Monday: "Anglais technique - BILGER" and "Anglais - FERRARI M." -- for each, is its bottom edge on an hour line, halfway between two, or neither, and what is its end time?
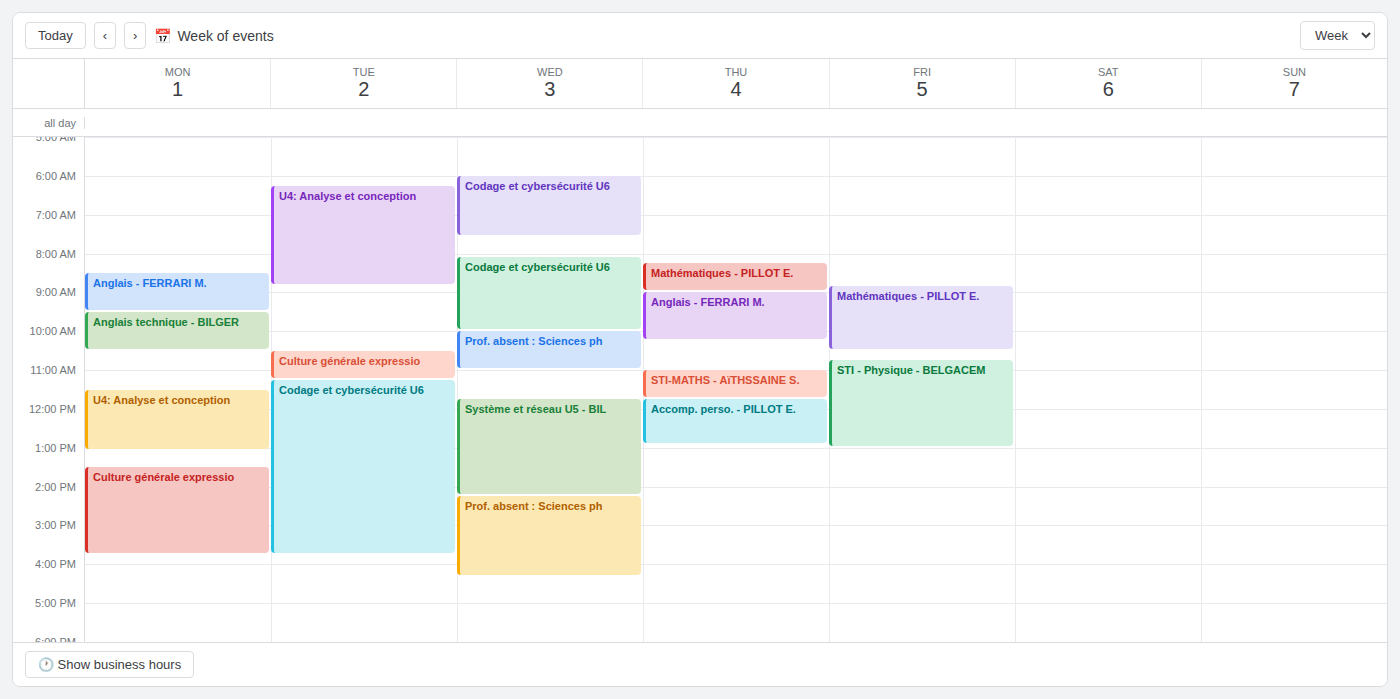
"Anglais technique - BILGER": 10:30 AM, halfway between the 10 AM and 11 AM lines. "Anglais - FERRARI M.": 9:30 AM, halfway between the 9 AM and 10 AM lines.